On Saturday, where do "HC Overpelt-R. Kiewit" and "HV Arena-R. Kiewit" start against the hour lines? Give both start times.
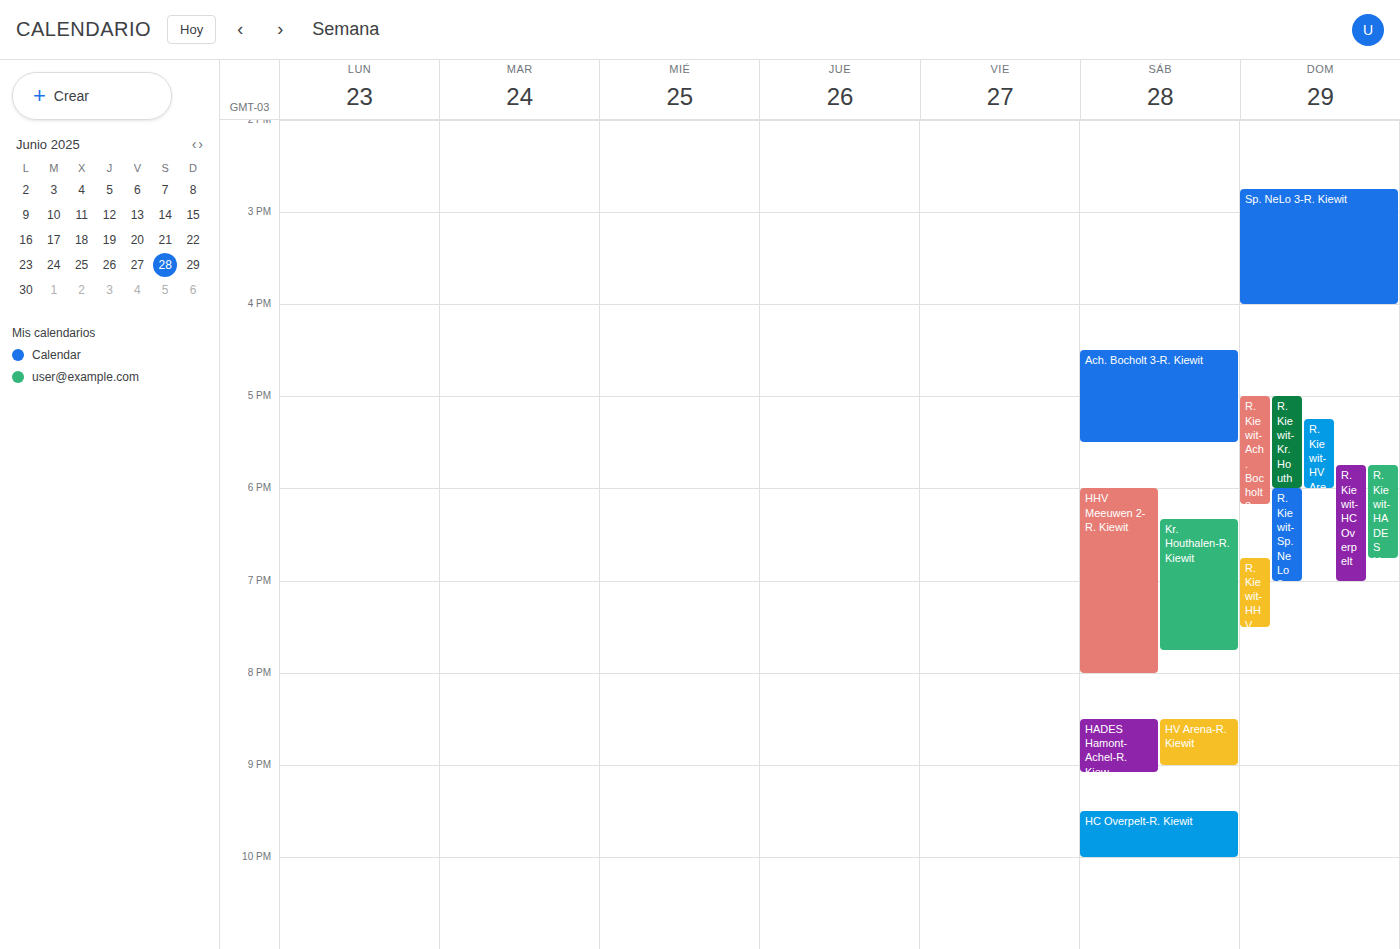
"HC Overpelt-R. Kiewit": 9:30 PM, halfway between the 9 PM and 10 PM lines. "HV Arena-R. Kiewit": 8:30 PM, halfway between the 8 PM and 9 PM lines.